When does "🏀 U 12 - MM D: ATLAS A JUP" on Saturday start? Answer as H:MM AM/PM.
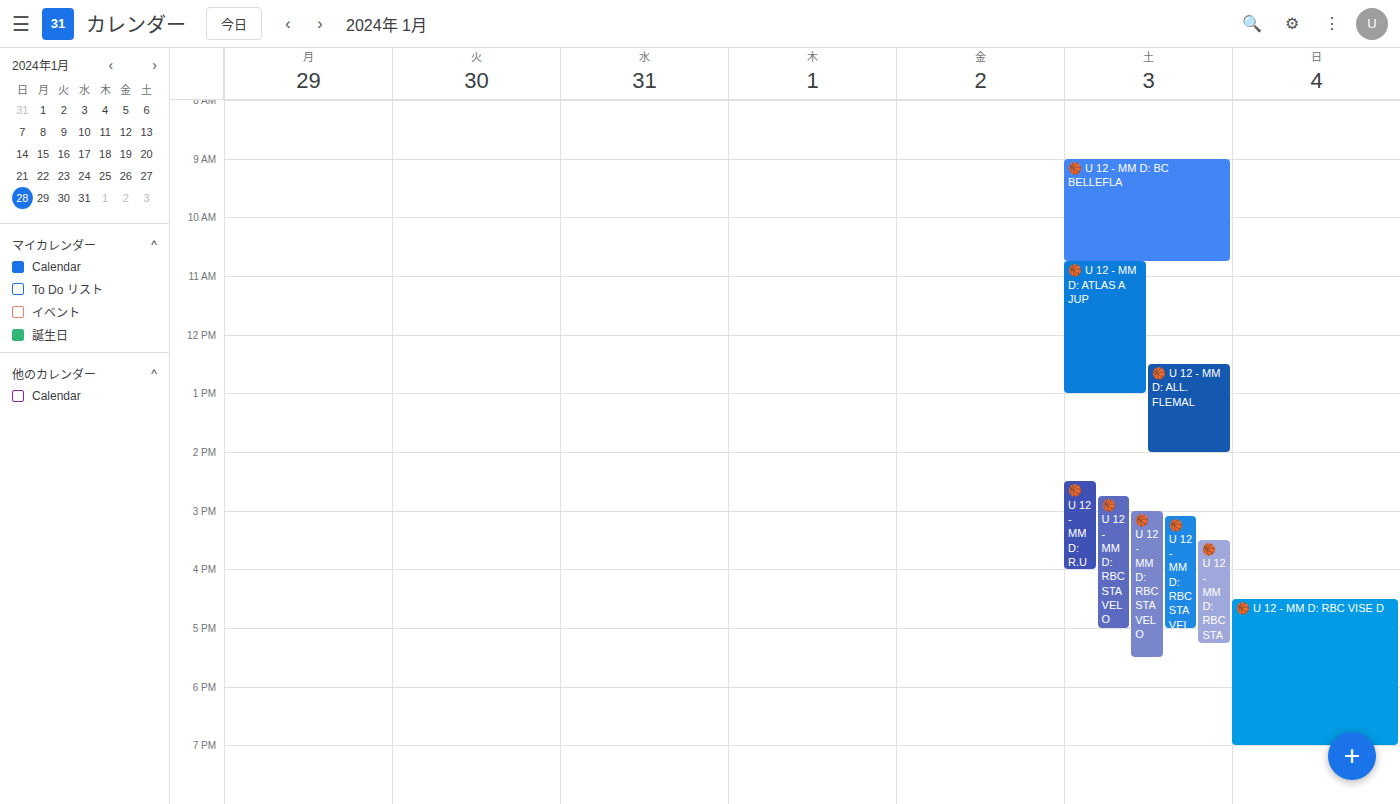
10:45 AM